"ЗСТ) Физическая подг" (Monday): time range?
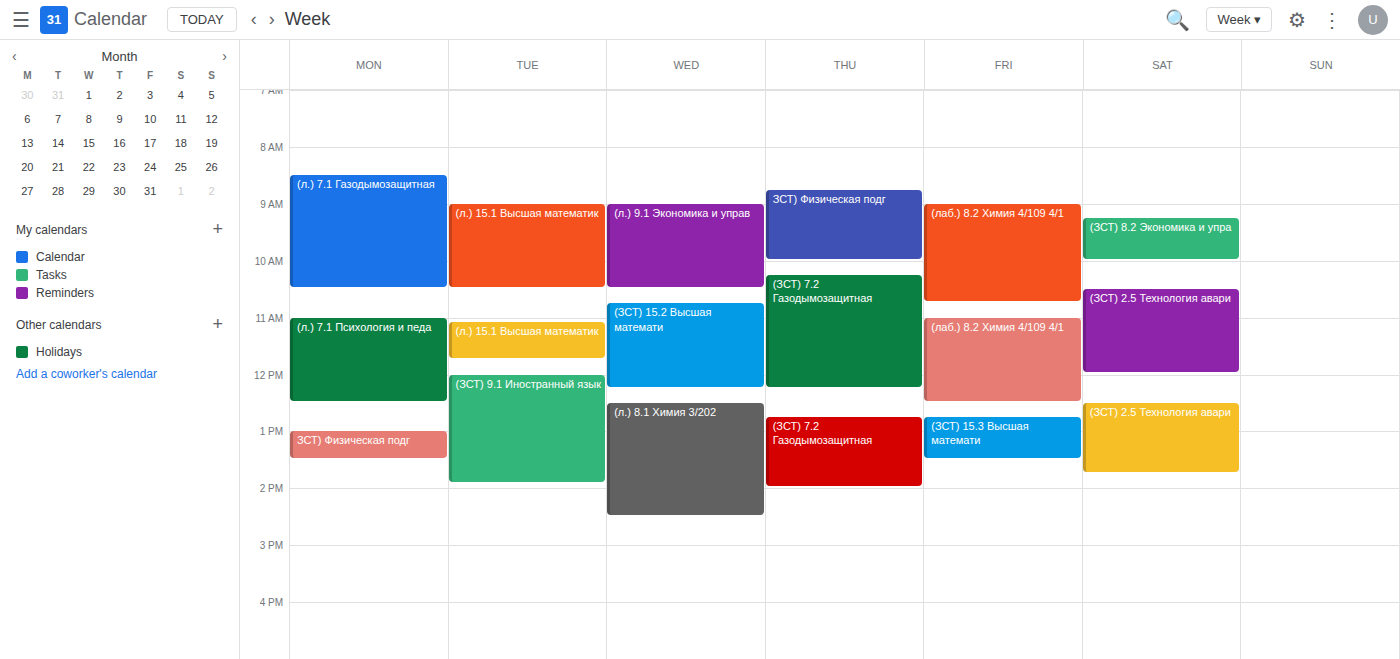
1:00 PM to 1:30 PM